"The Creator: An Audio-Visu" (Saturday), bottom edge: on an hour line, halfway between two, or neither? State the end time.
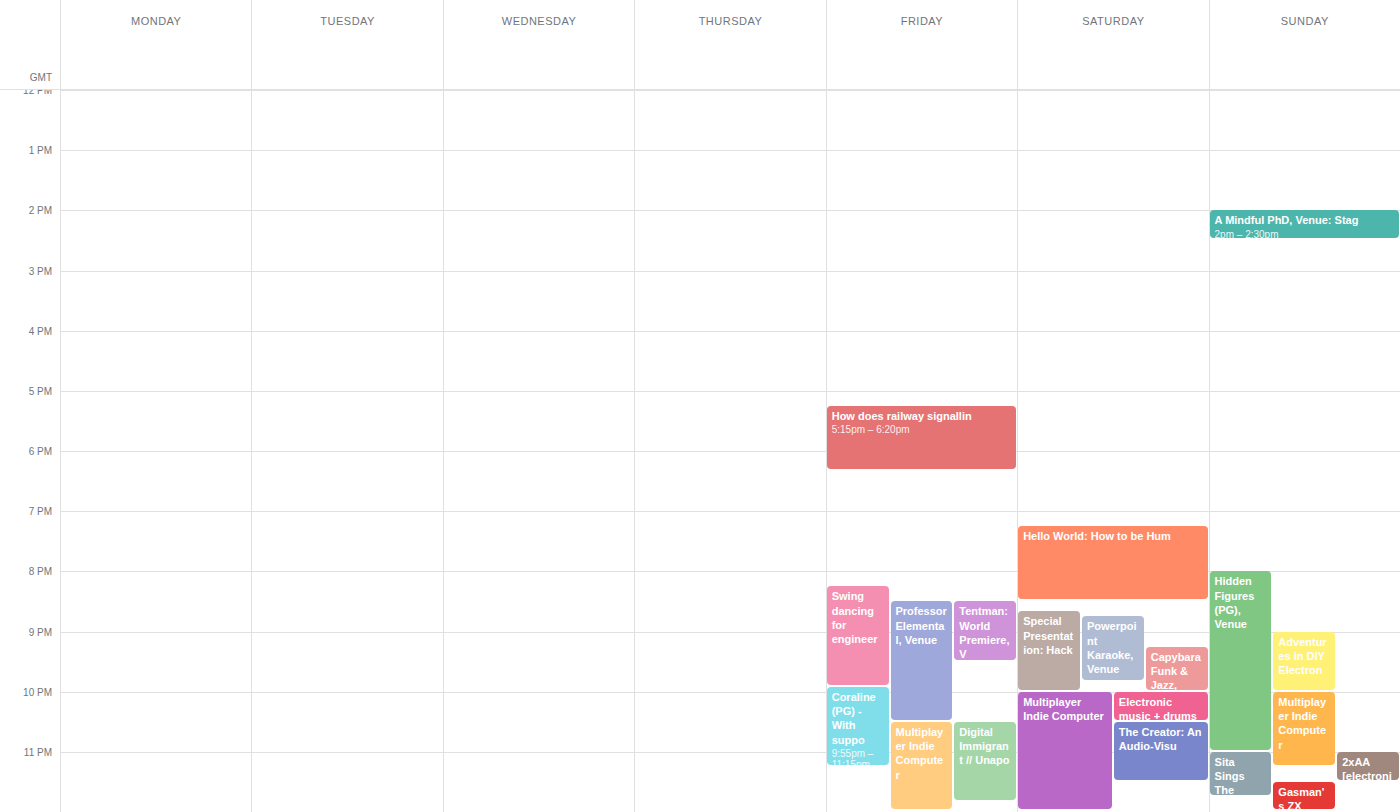
11:30 PM -- halfway between the 11 PM and 12 AM lines.